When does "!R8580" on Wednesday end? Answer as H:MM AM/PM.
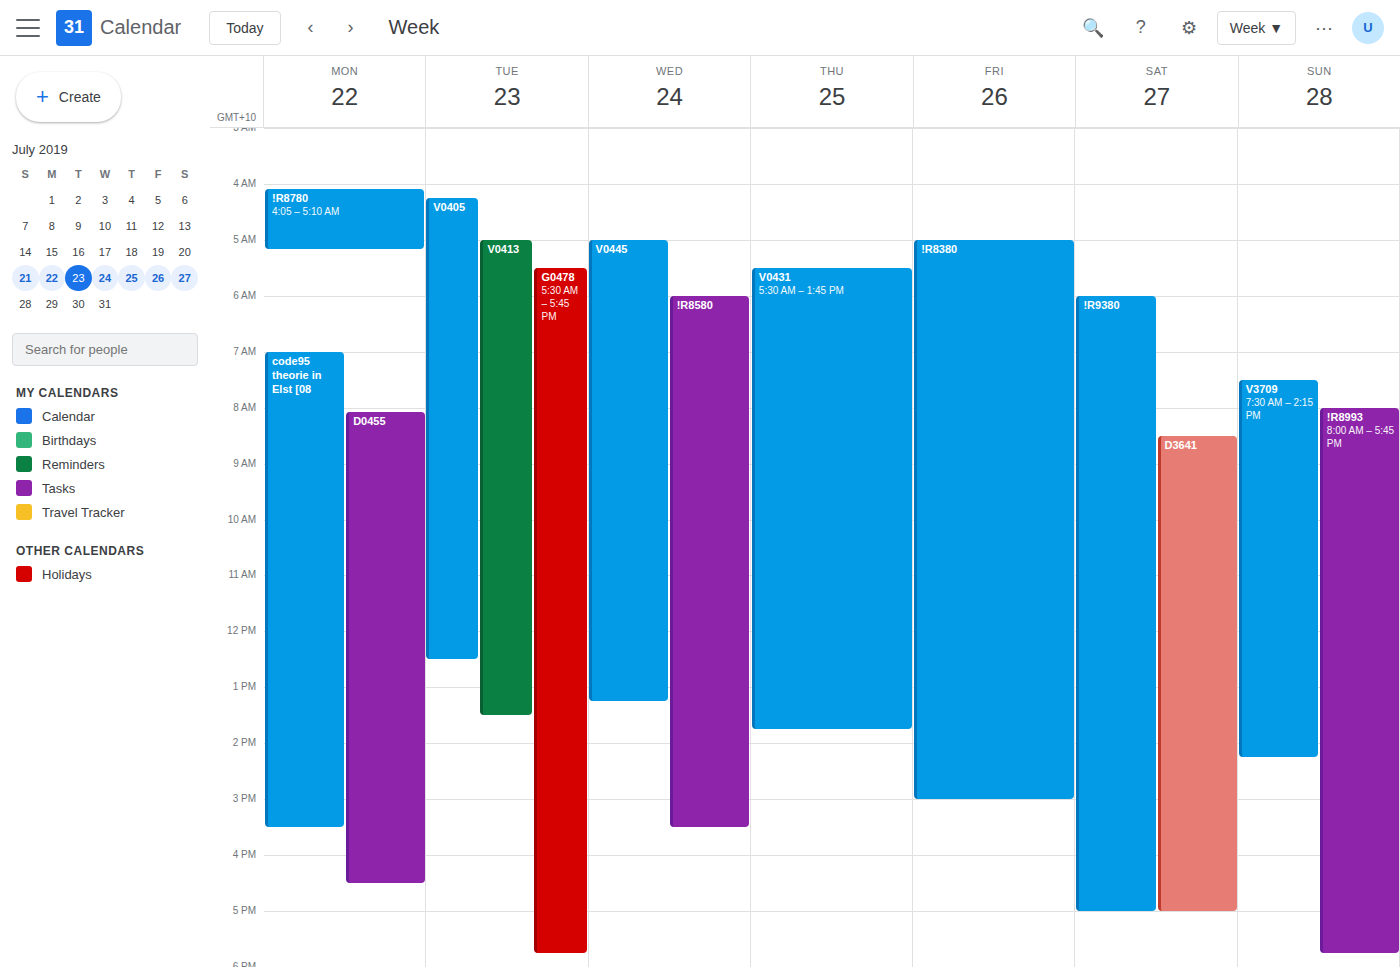
3:30 PM